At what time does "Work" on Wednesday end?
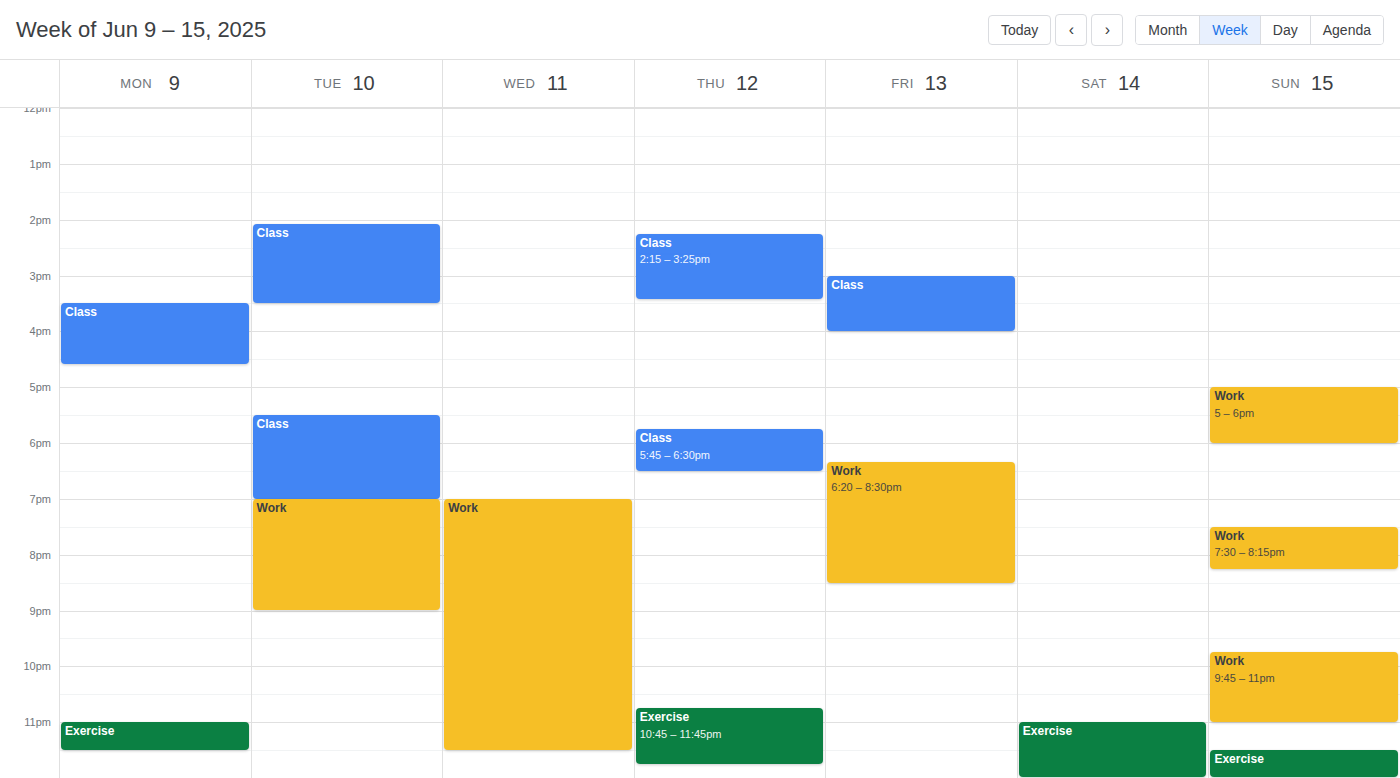
11:30 PM